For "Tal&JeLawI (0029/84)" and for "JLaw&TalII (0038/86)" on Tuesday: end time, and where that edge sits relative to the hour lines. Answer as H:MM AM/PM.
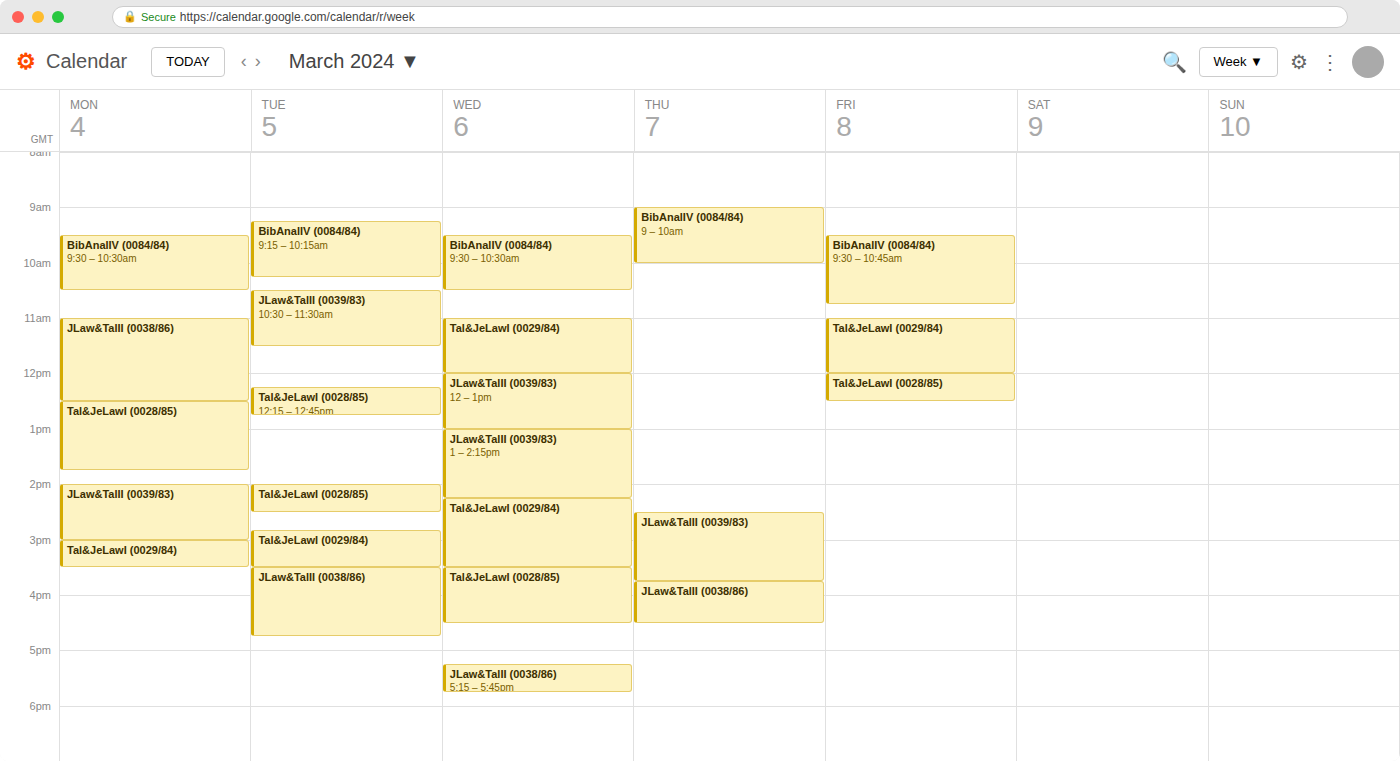
"Tal&JeLawI (0029/84)": 3:30 PM, halfway between the 3 PM and 4 PM lines. "JLaw&TalII (0038/86)": 4:45 PM, neither: three quarters of the way from the 4 PM line to the 5 PM line.